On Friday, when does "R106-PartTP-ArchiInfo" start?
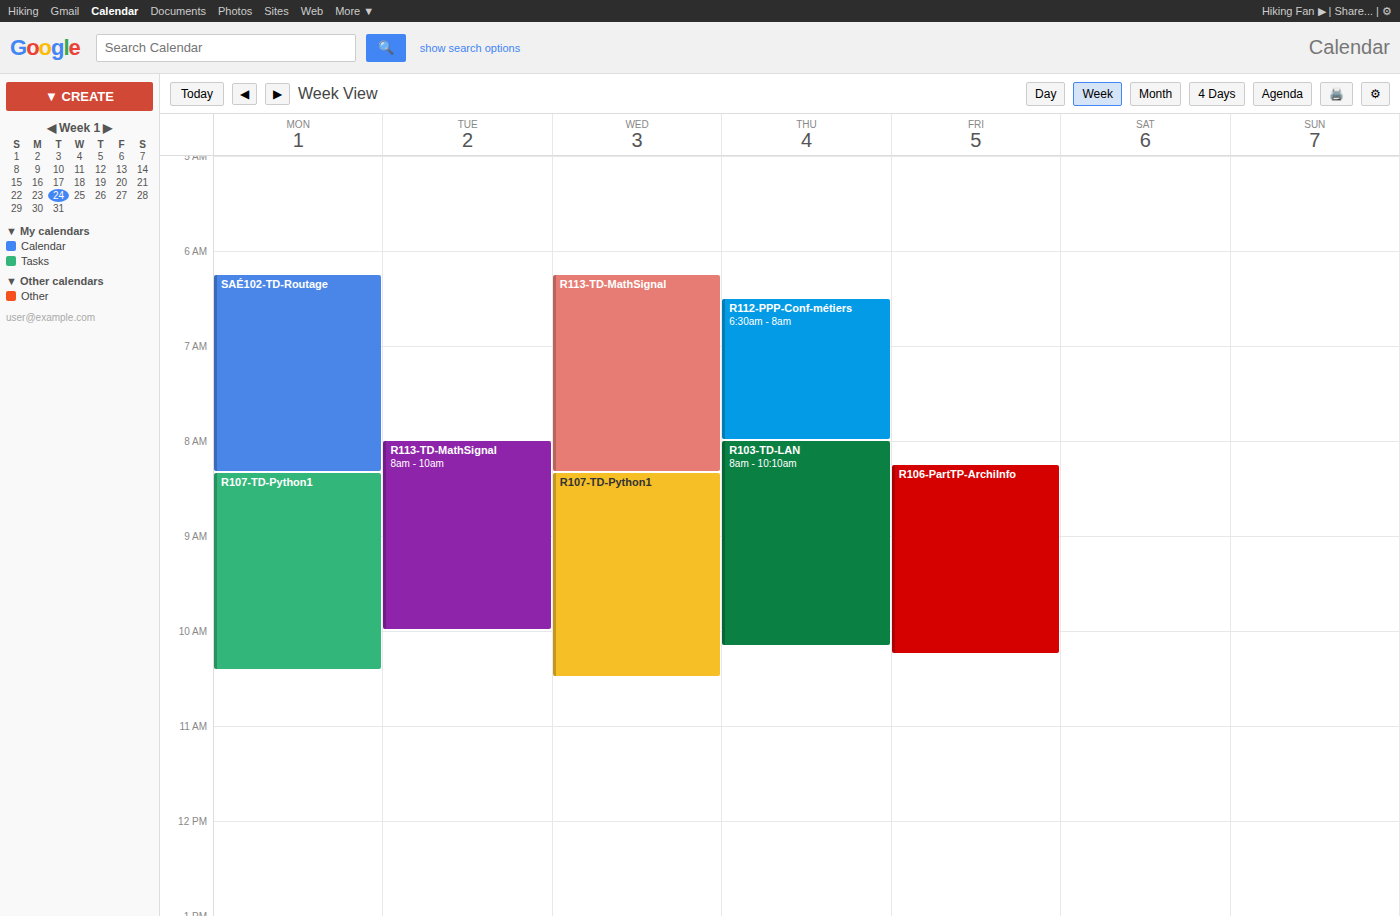
8:15 AM